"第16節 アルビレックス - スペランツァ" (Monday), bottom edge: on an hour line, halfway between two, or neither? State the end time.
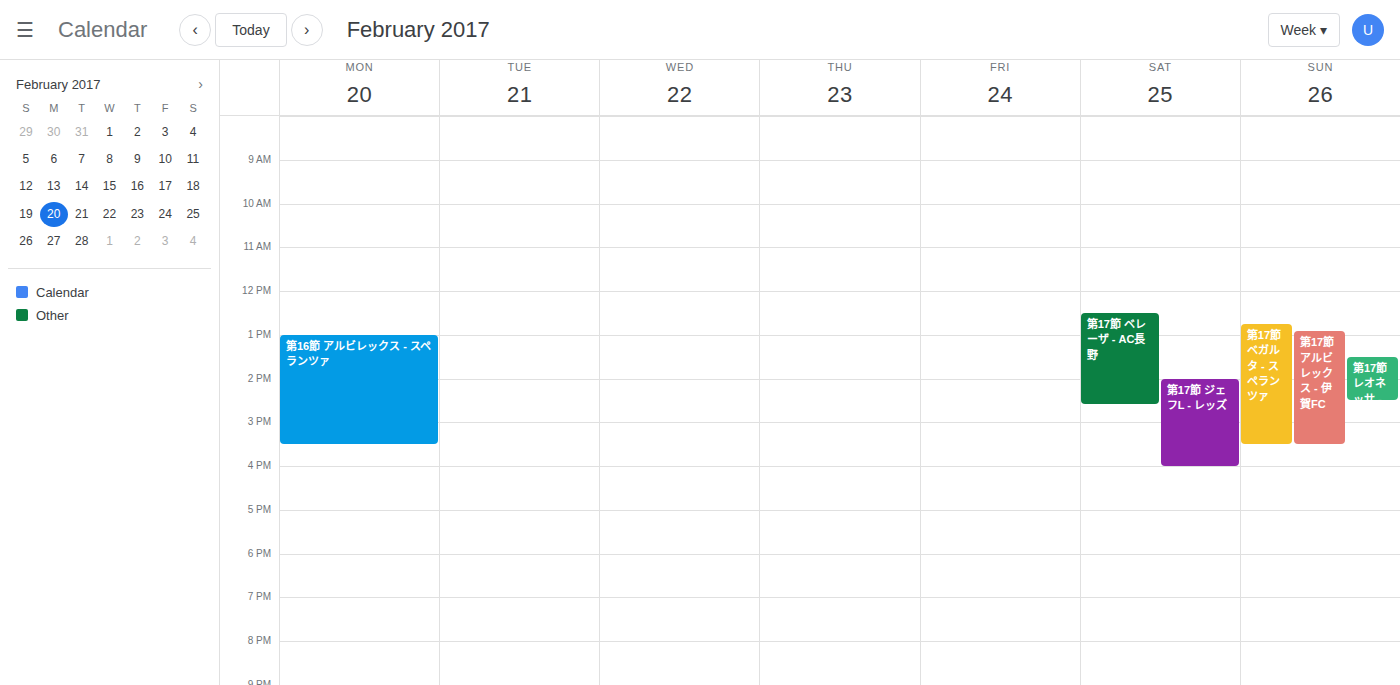
3:30 PM -- halfway between the 3 PM and 4 PM lines.